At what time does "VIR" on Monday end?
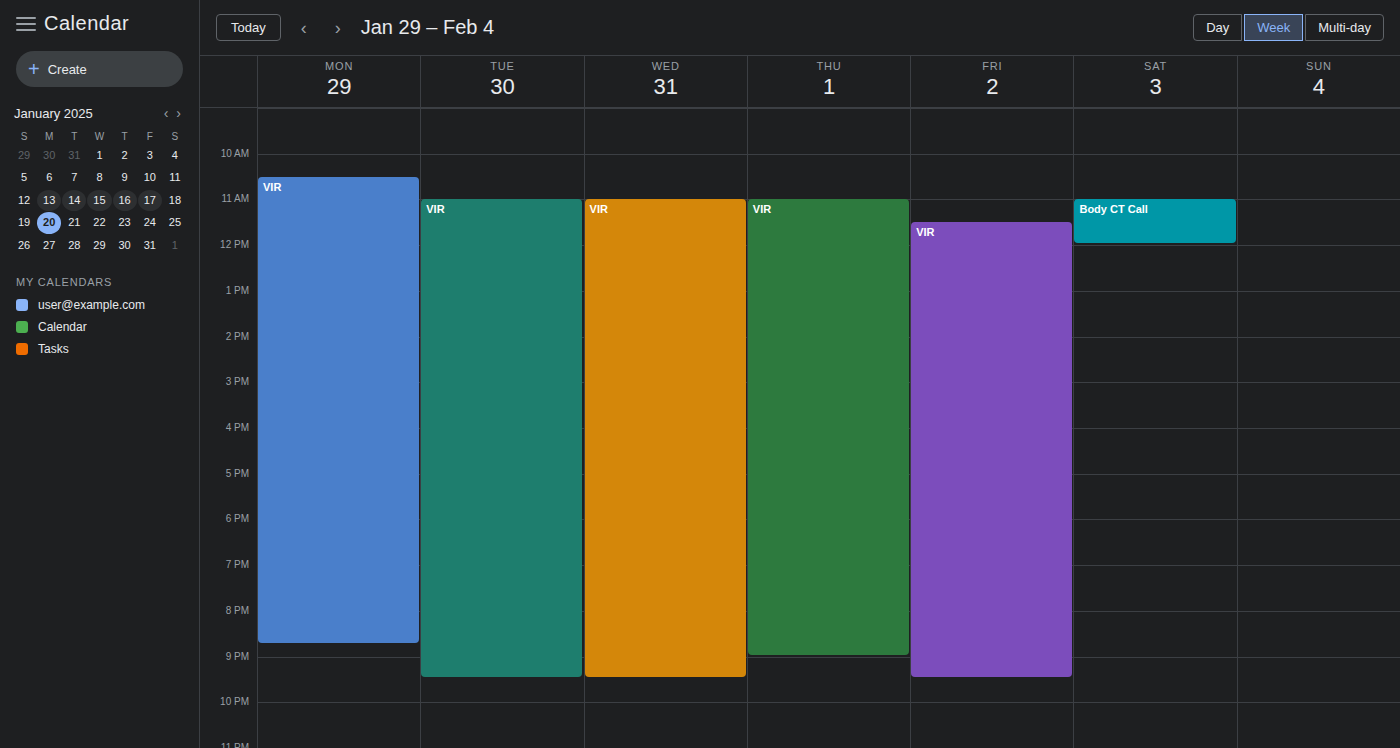
8:45 PM